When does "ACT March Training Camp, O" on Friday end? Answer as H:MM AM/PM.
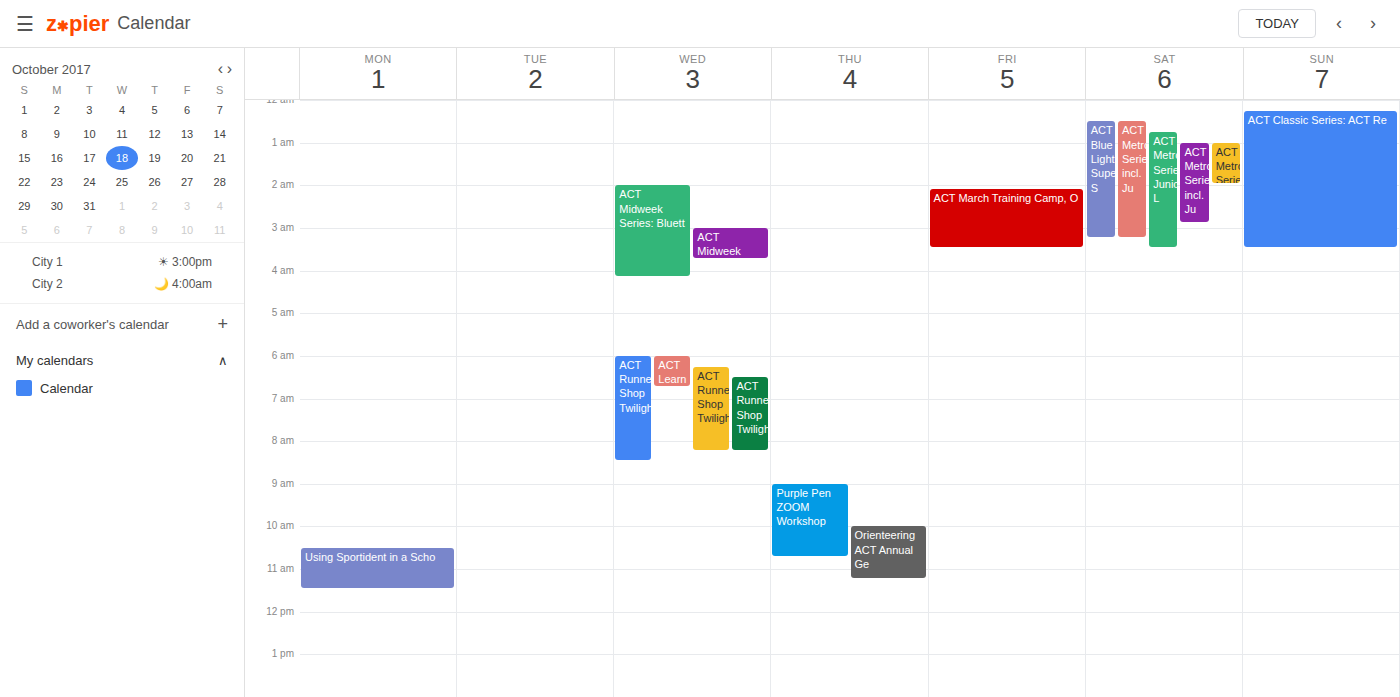
3:30 AM